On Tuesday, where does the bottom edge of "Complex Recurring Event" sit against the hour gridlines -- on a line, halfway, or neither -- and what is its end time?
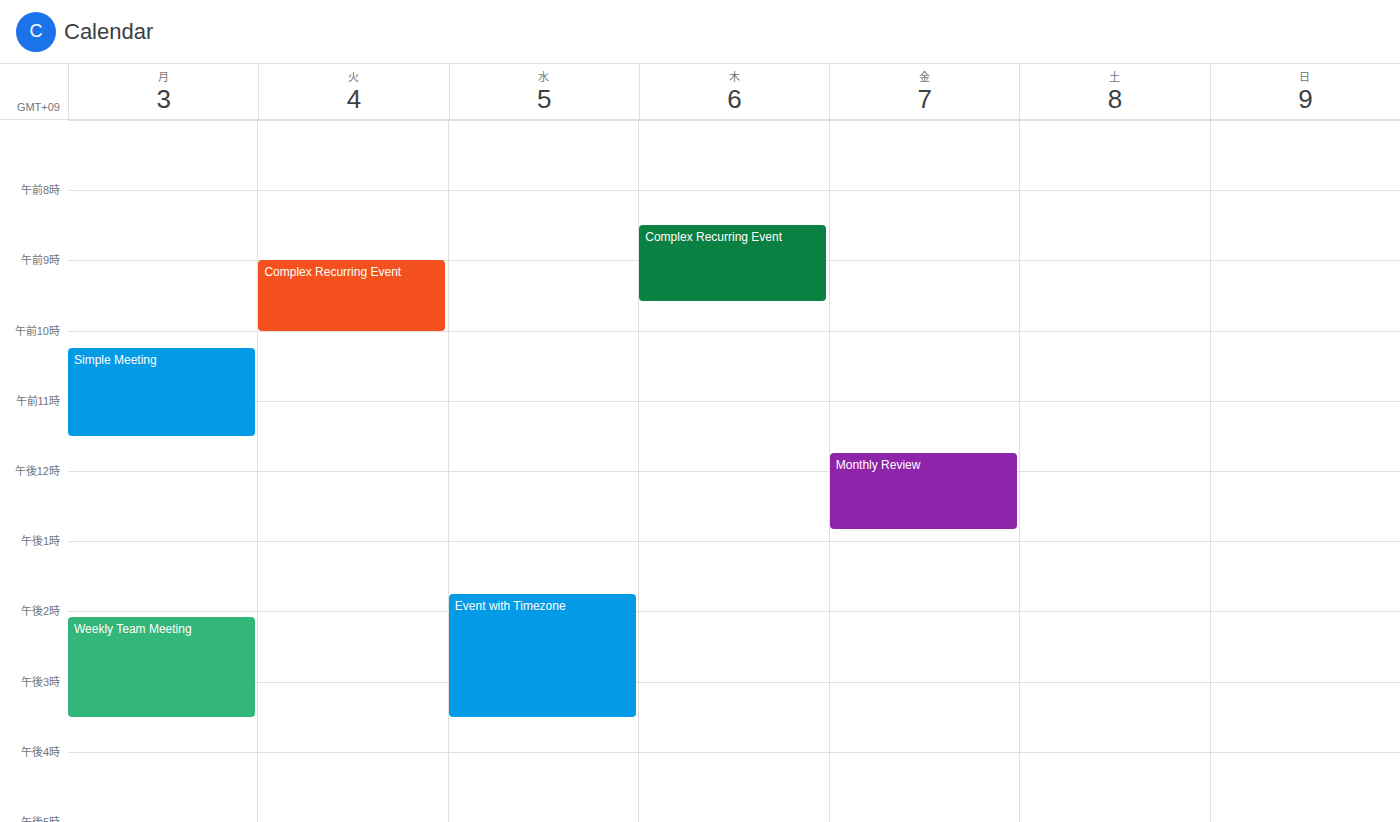
10:00 AM -- exactly on the 10 AM line.